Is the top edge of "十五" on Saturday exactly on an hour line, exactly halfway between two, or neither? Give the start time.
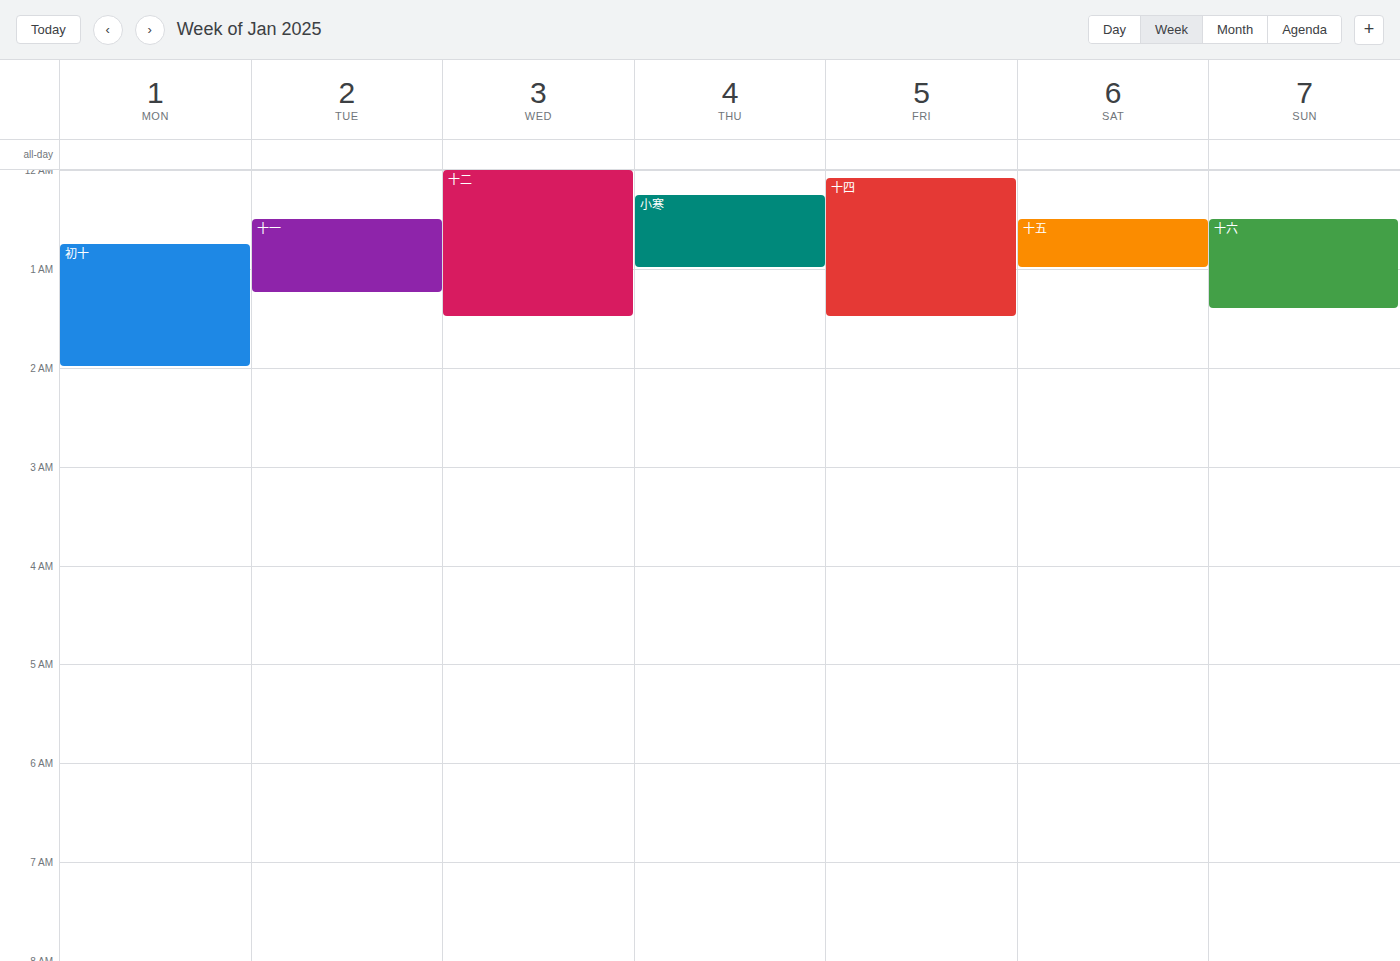
12:30 AM -- halfway between the 12 AM and 1 AM lines.